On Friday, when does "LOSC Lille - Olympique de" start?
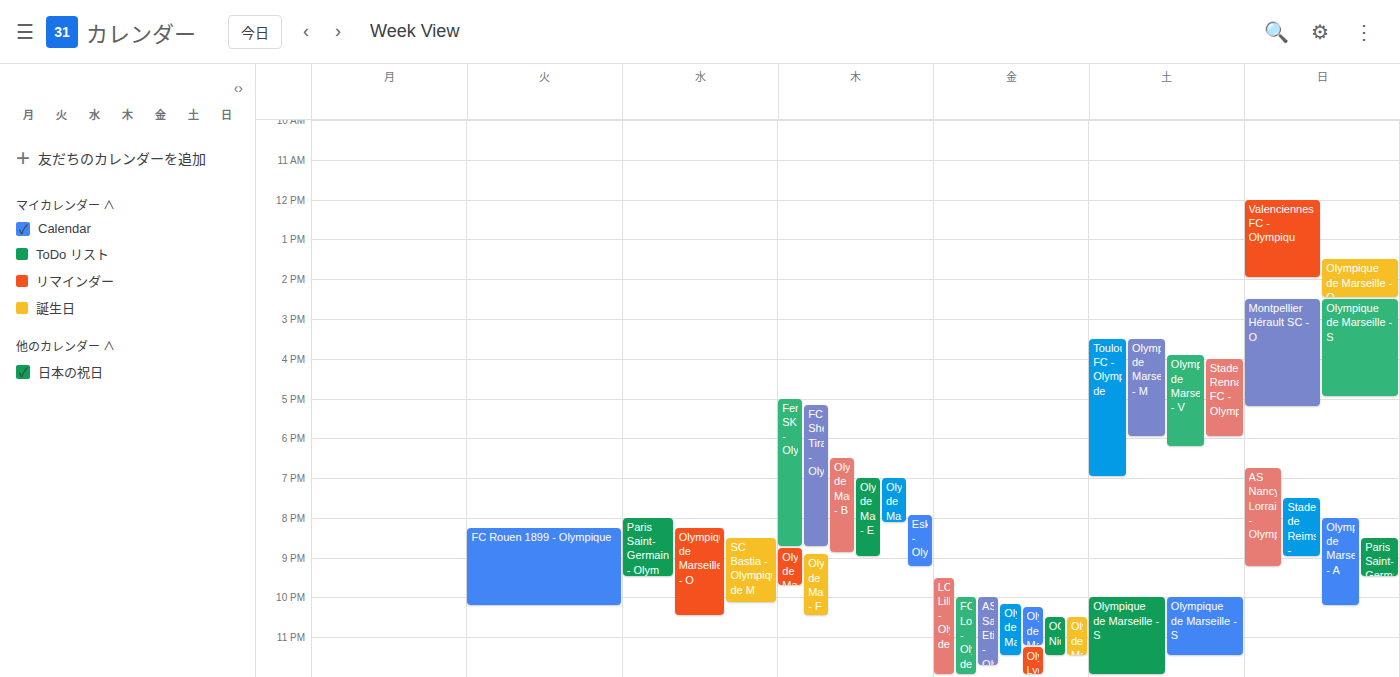
9:30 PM